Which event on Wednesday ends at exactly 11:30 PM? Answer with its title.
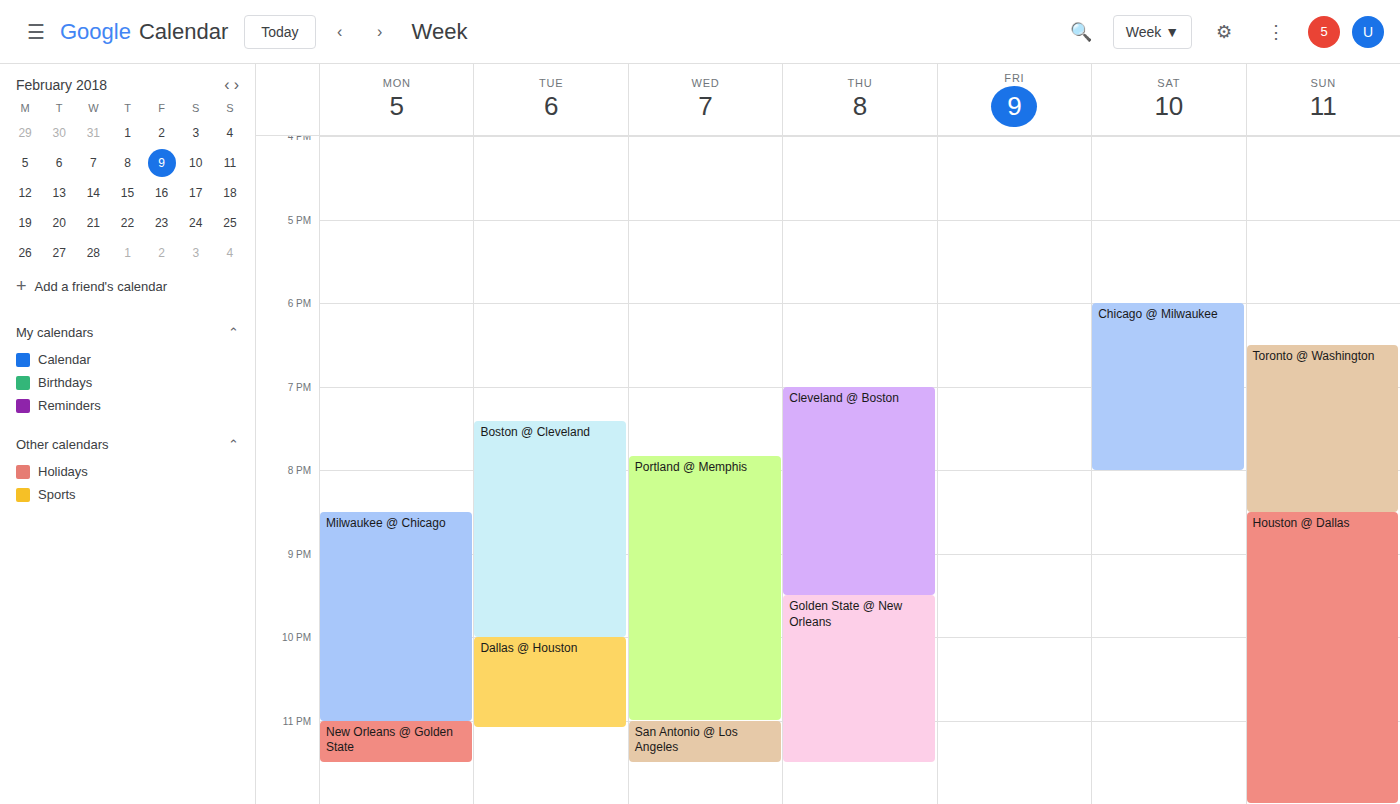
"San Antonio @ Los Angeles"